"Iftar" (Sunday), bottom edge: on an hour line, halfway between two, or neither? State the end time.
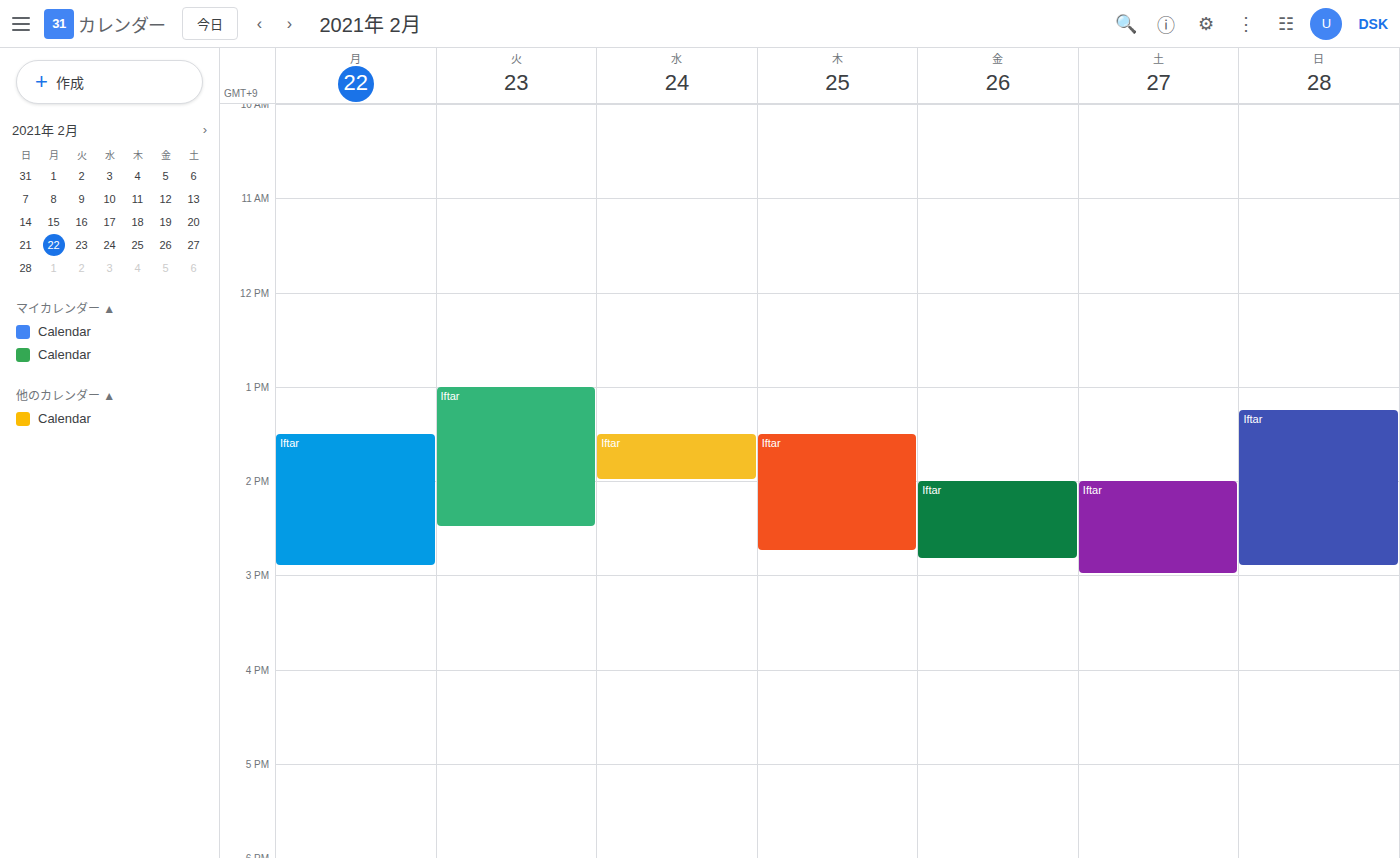
2:55 PM -- neither: 55 minutes below the 2 PM line and 5 minutes above the 3 PM line.